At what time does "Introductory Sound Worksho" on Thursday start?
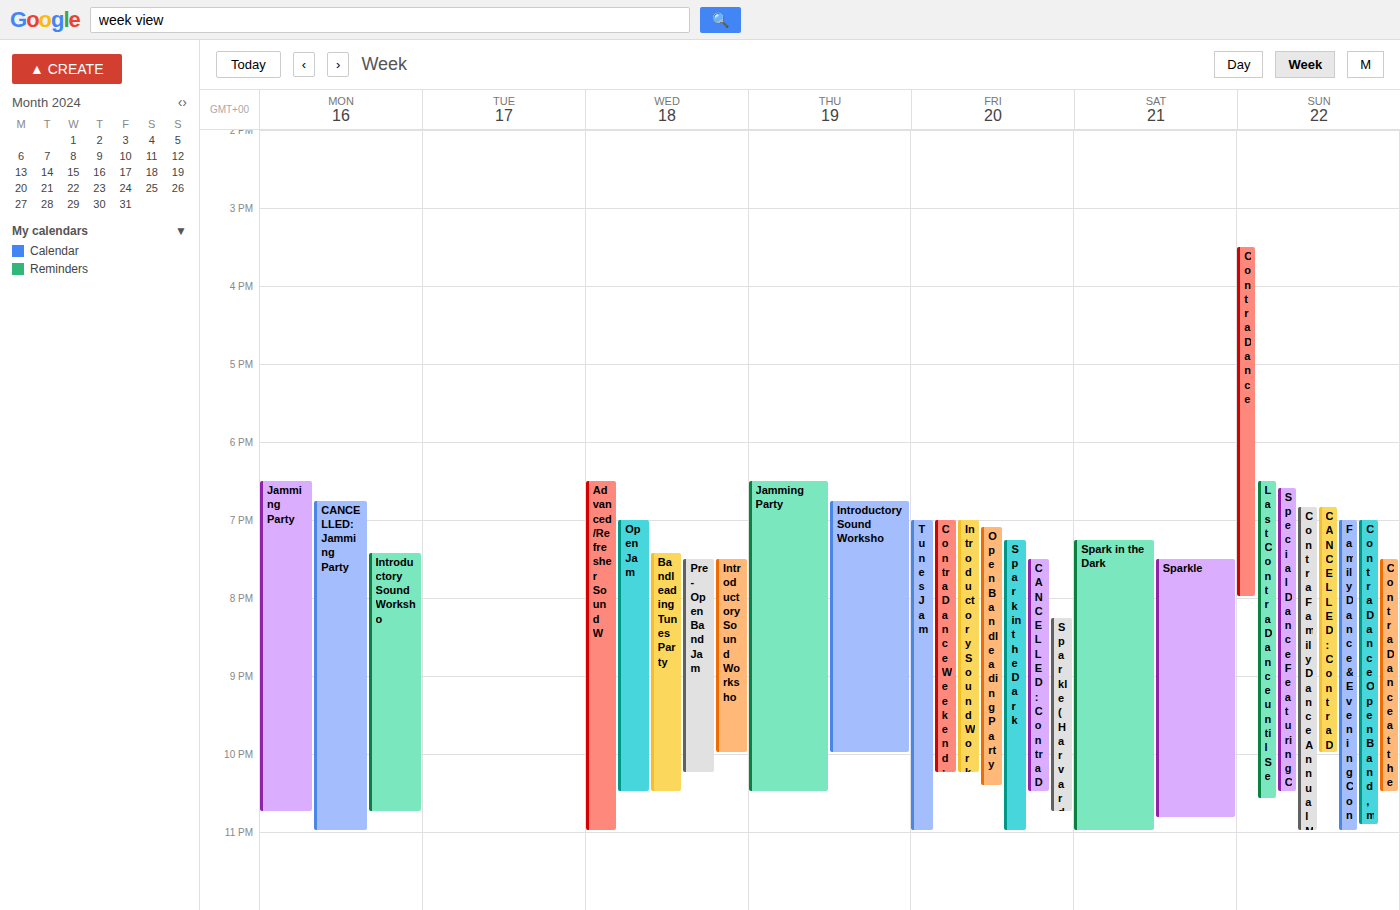
6:45 PM